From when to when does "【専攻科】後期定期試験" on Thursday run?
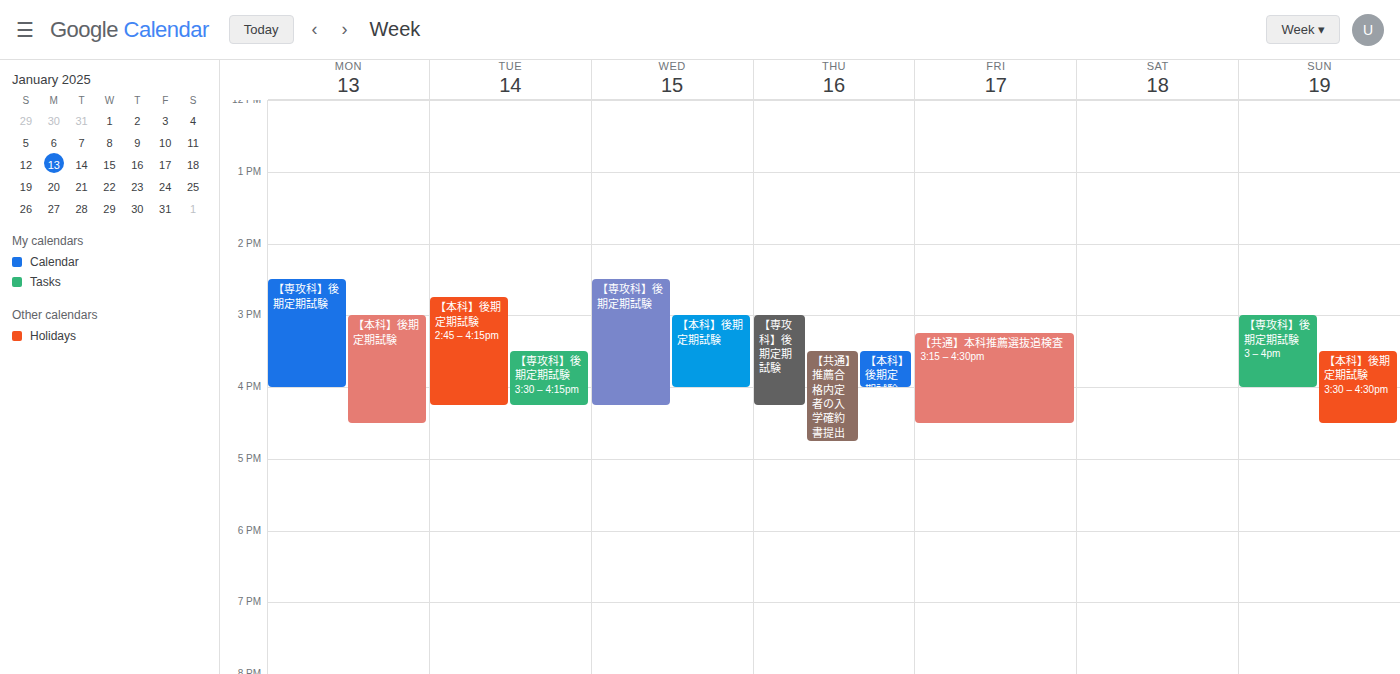
15:00 to 16:15